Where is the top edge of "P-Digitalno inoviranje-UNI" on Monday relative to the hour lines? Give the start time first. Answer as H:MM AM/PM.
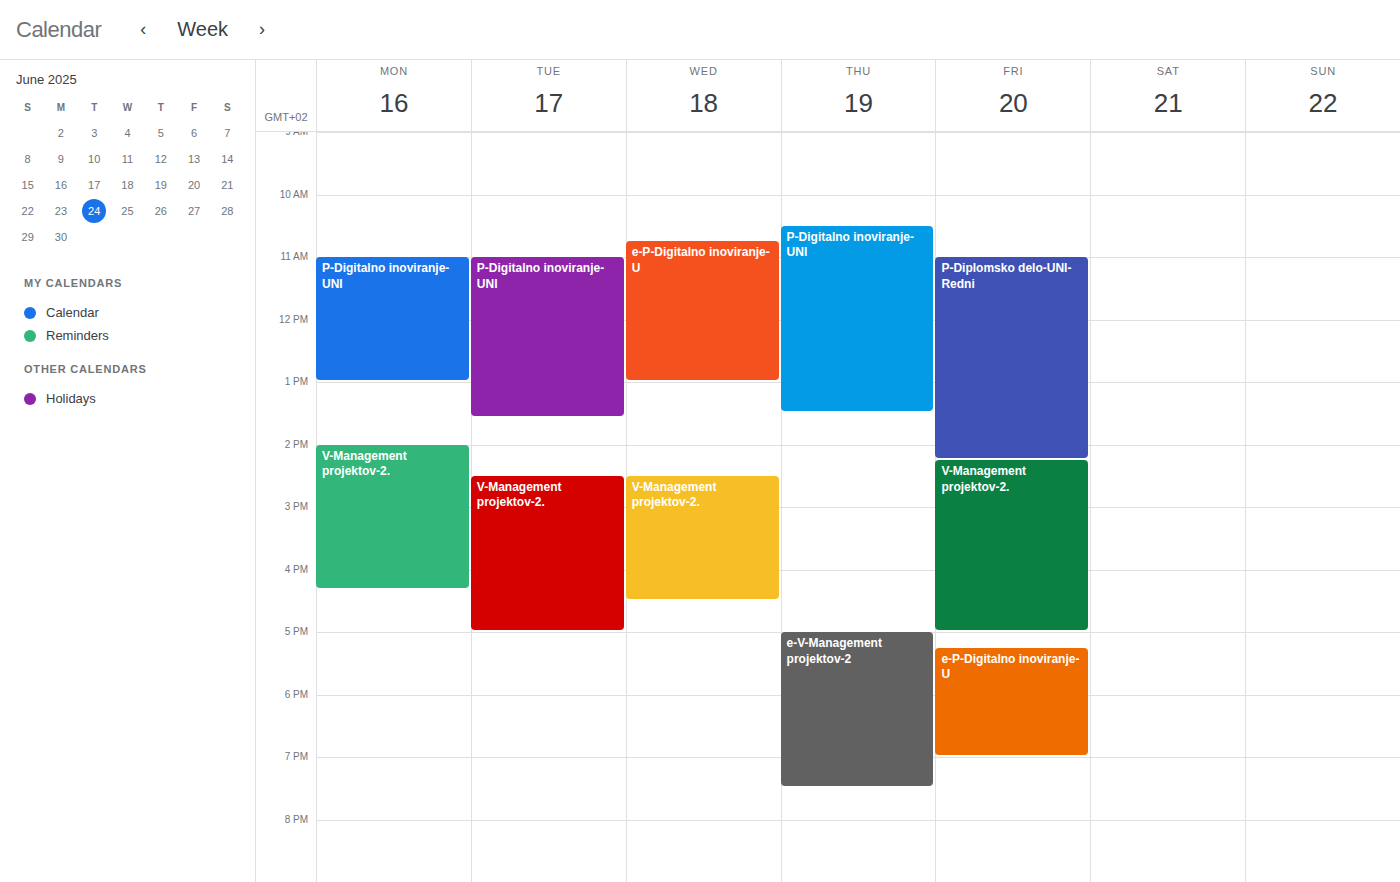
11:00 AM -- exactly on the 11 AM line.